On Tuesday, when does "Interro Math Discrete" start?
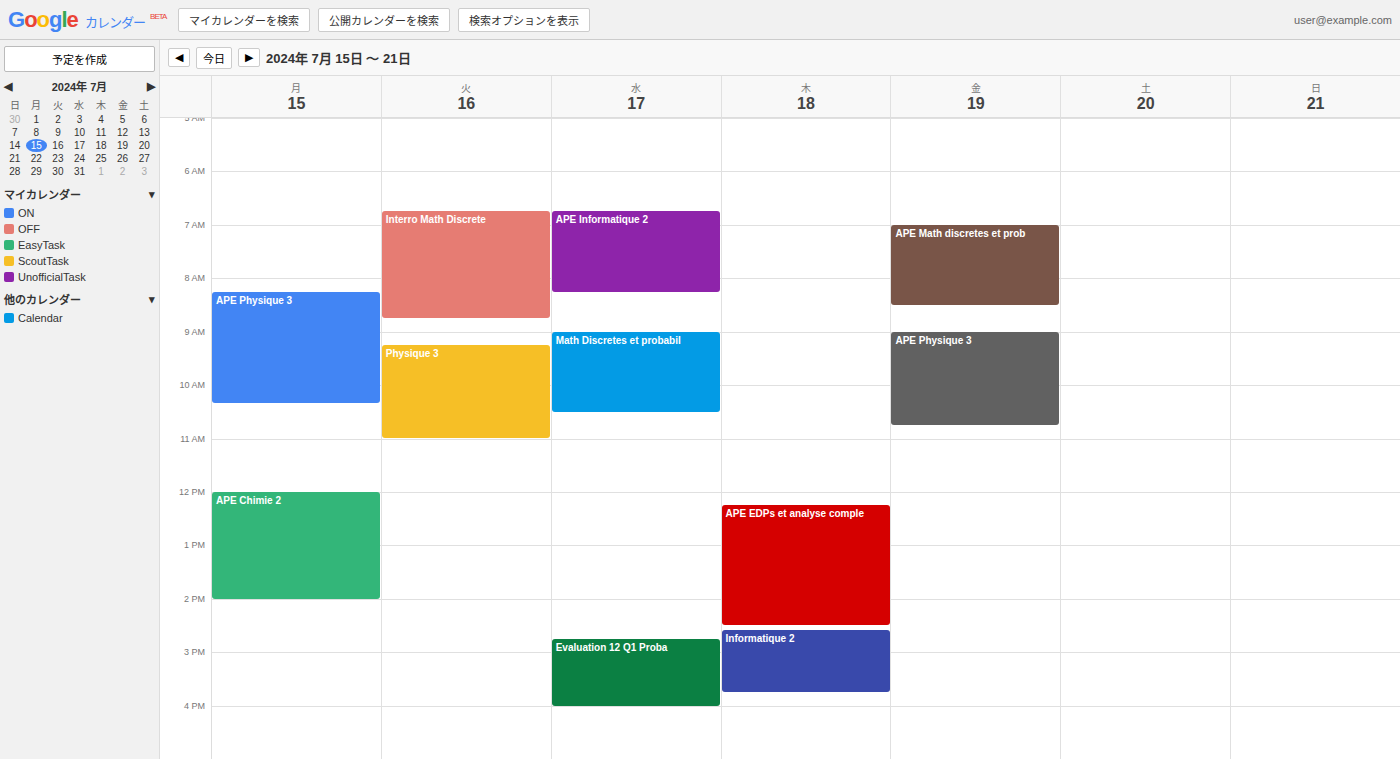
6:45 AM